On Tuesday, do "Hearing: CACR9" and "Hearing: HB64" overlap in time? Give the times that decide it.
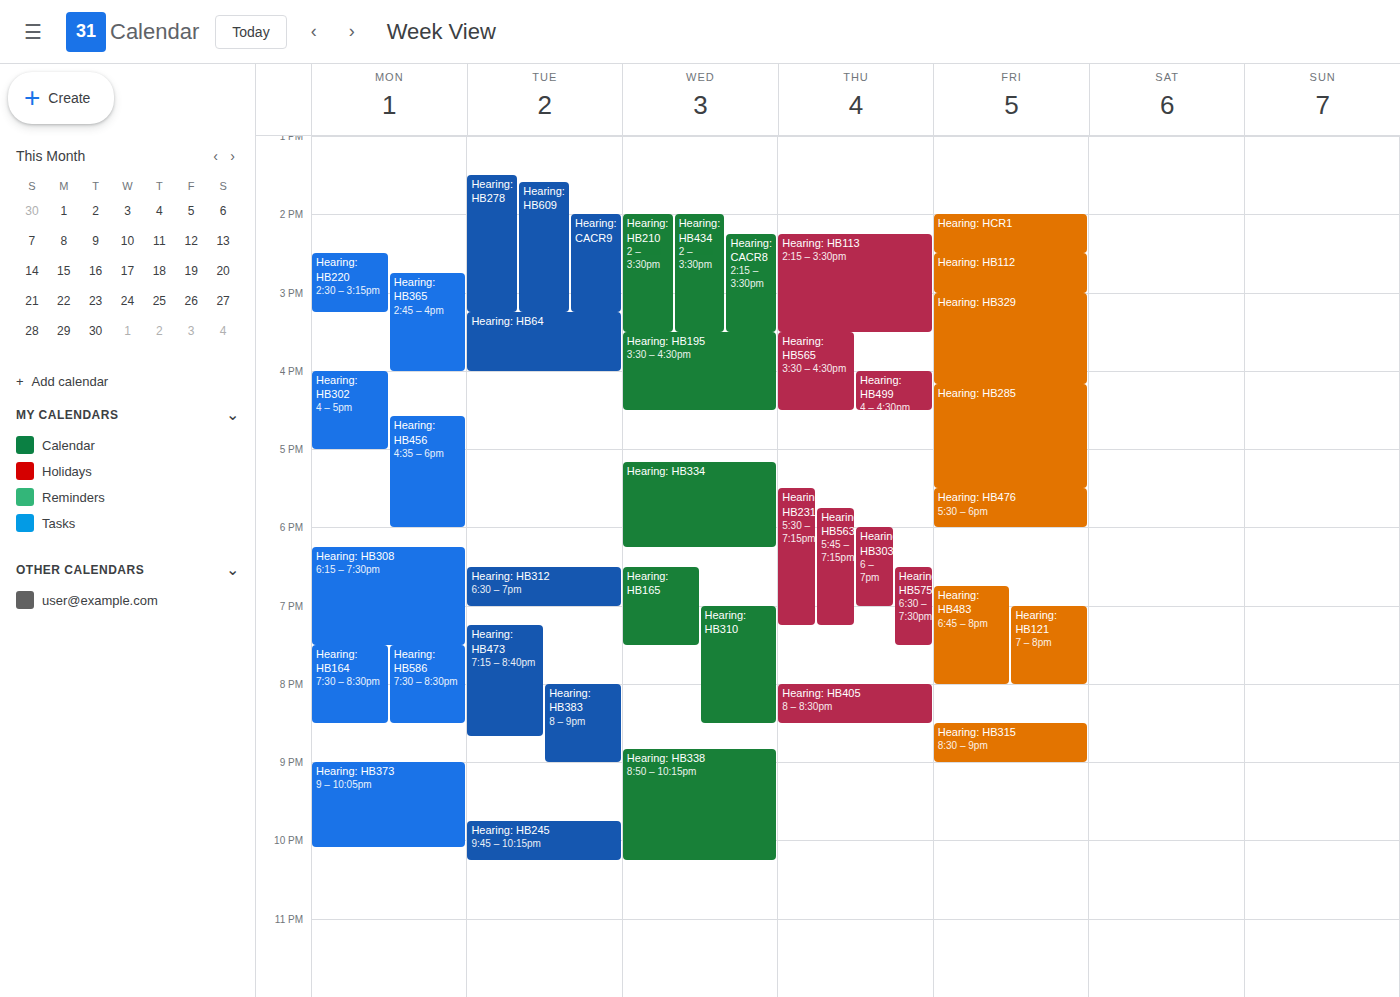
"Hearing: CACR9" ends at 3:15 PM, exactly when "Hearing: HB64" starts -- they touch but do not overlap.